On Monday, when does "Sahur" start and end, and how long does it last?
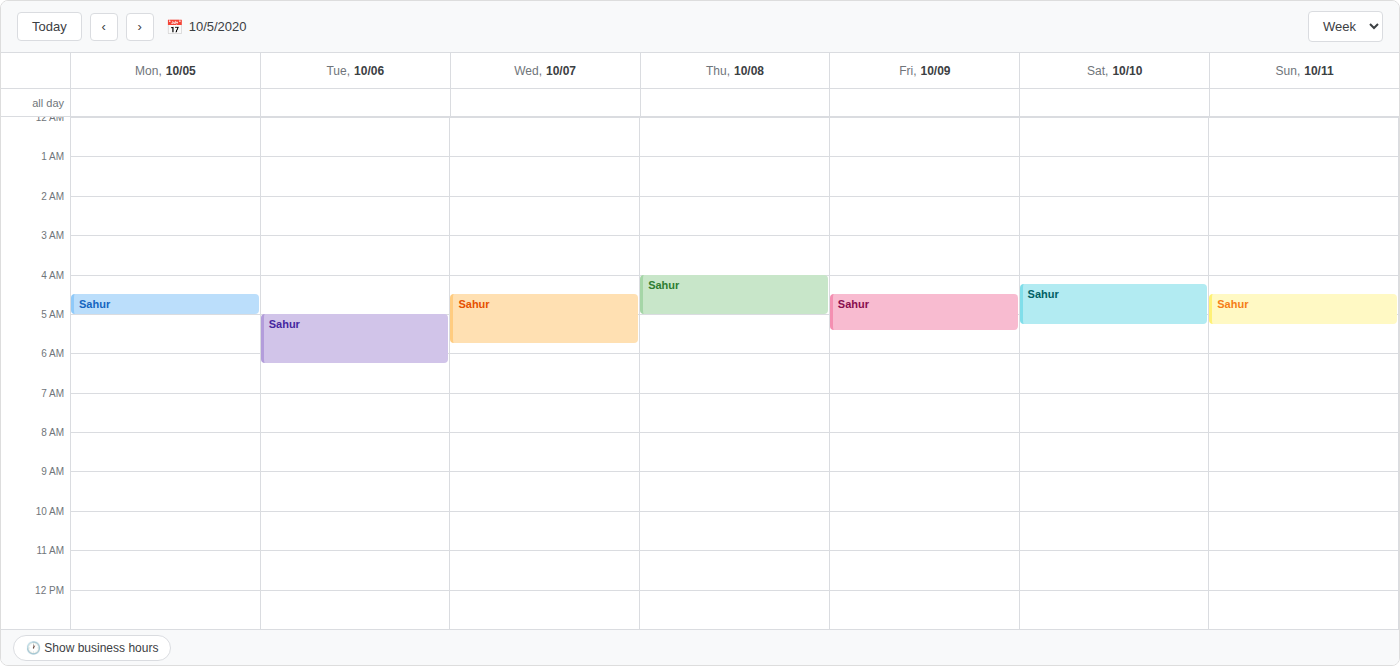
4:30 AM to 5:00 AM, 30 minutes